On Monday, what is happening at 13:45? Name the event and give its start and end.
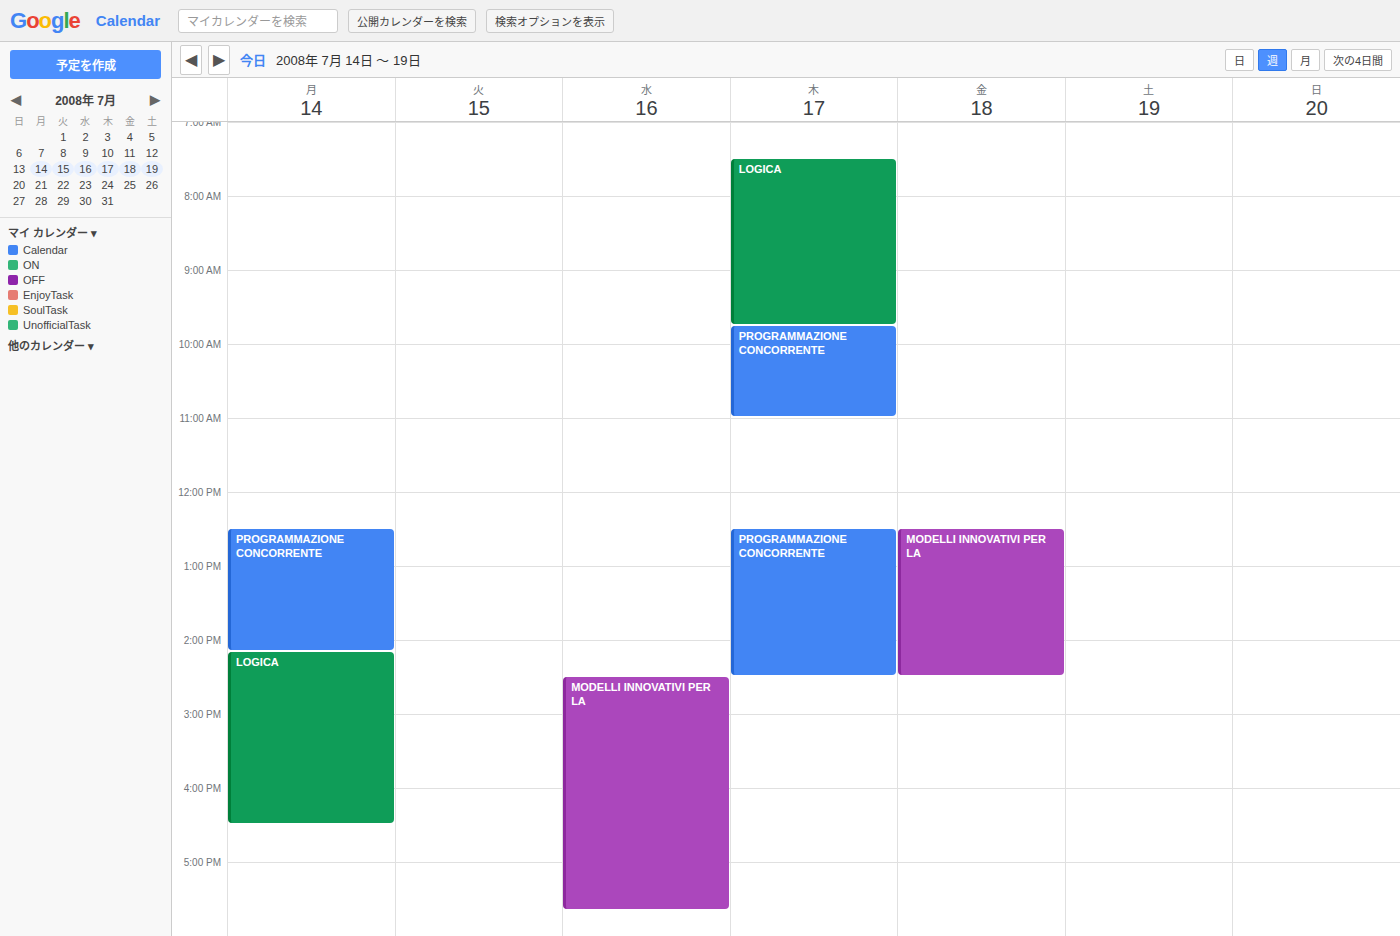
"PROGRAMMAZIONE CONCORRENTE", 12:30 to 14:10